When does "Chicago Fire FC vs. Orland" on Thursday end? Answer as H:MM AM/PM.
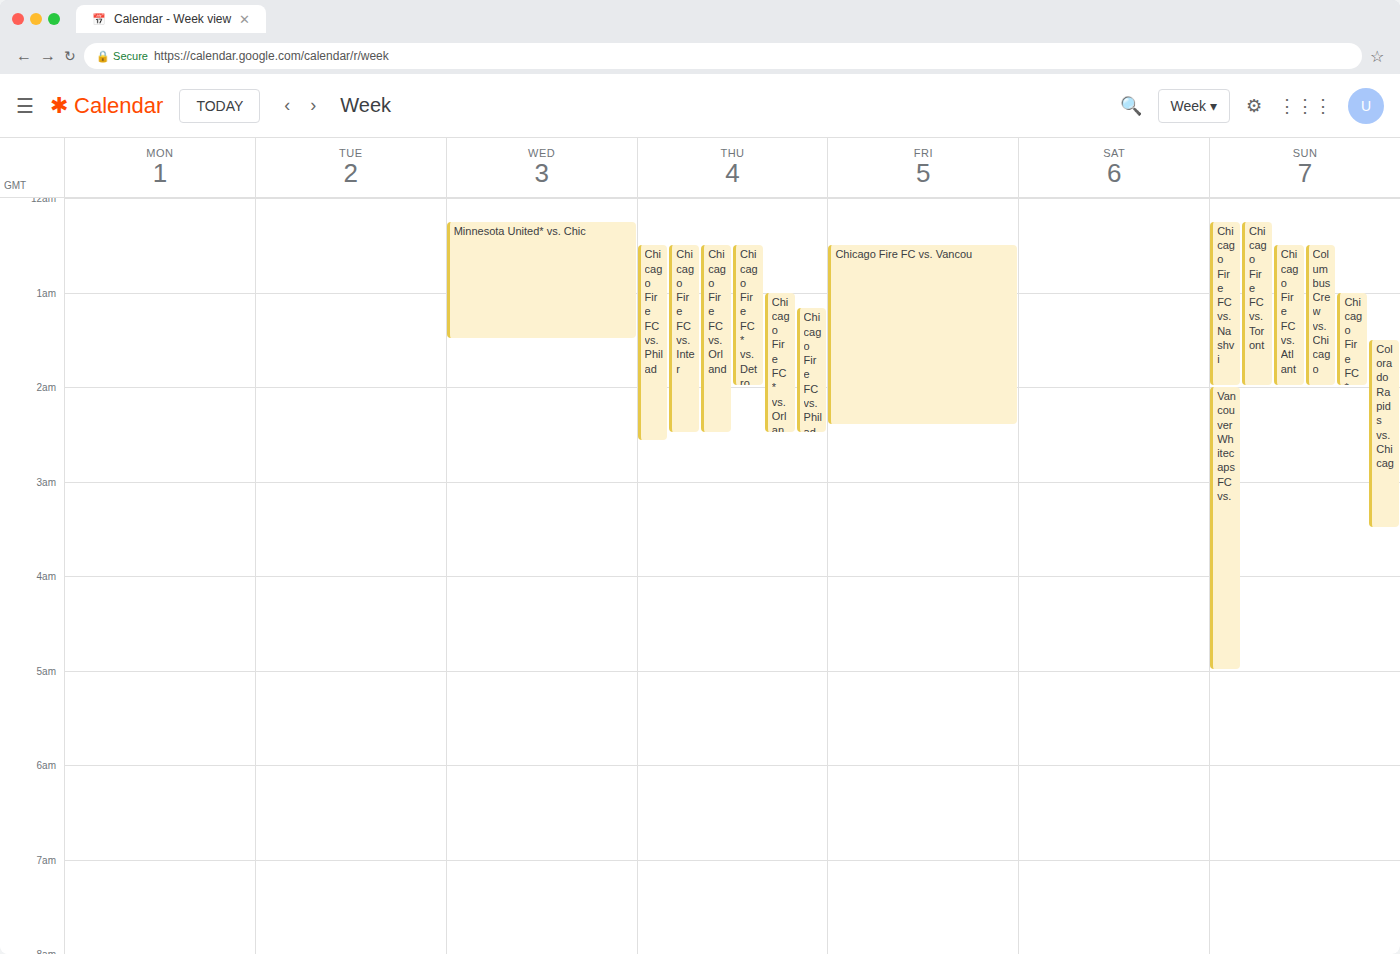
2:30 AM